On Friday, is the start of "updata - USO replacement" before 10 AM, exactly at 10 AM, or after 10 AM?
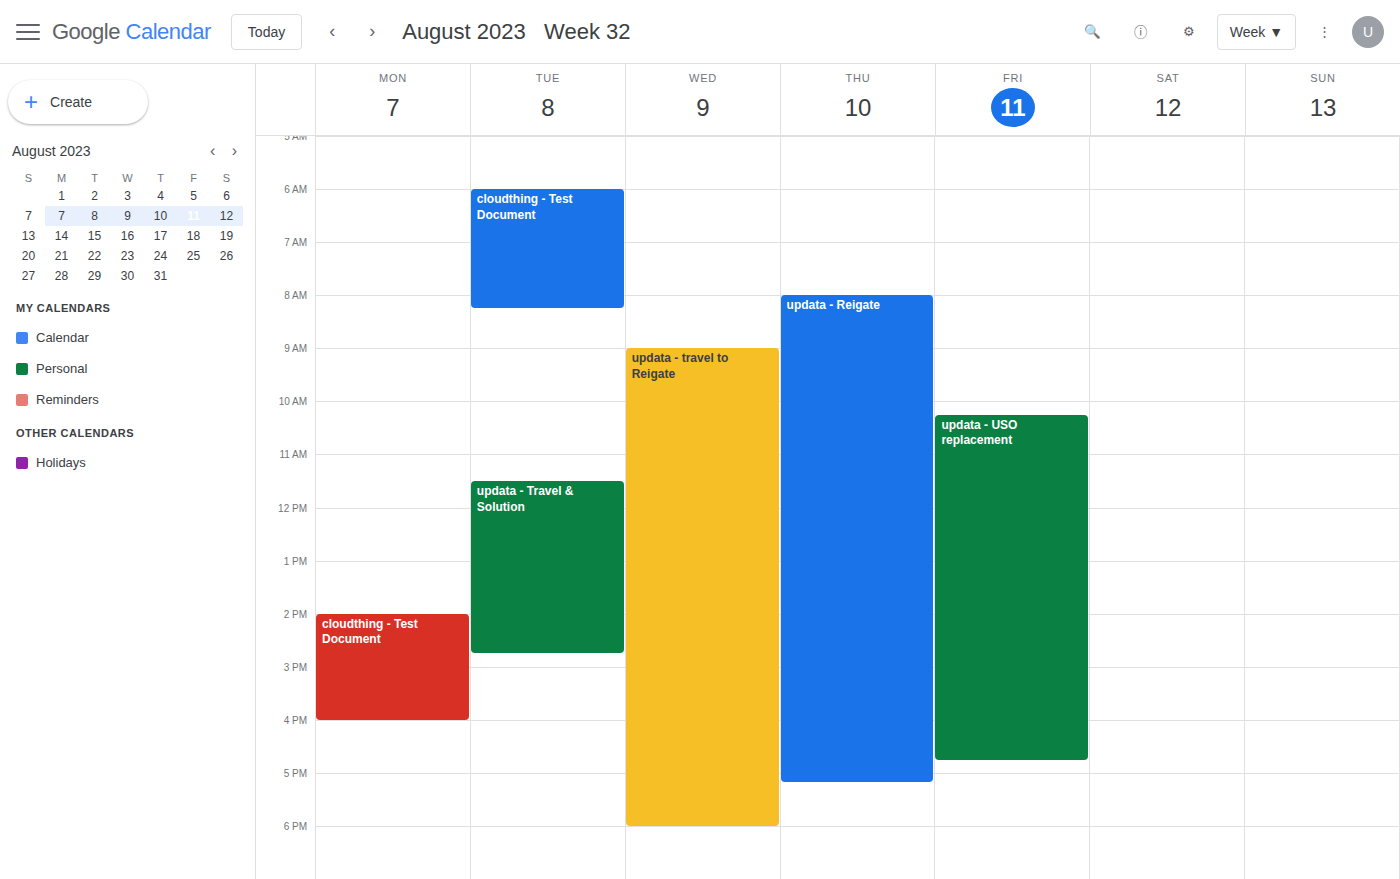
10:15 AM -- after 10 AM, 15 minutes below the 10 AM line.